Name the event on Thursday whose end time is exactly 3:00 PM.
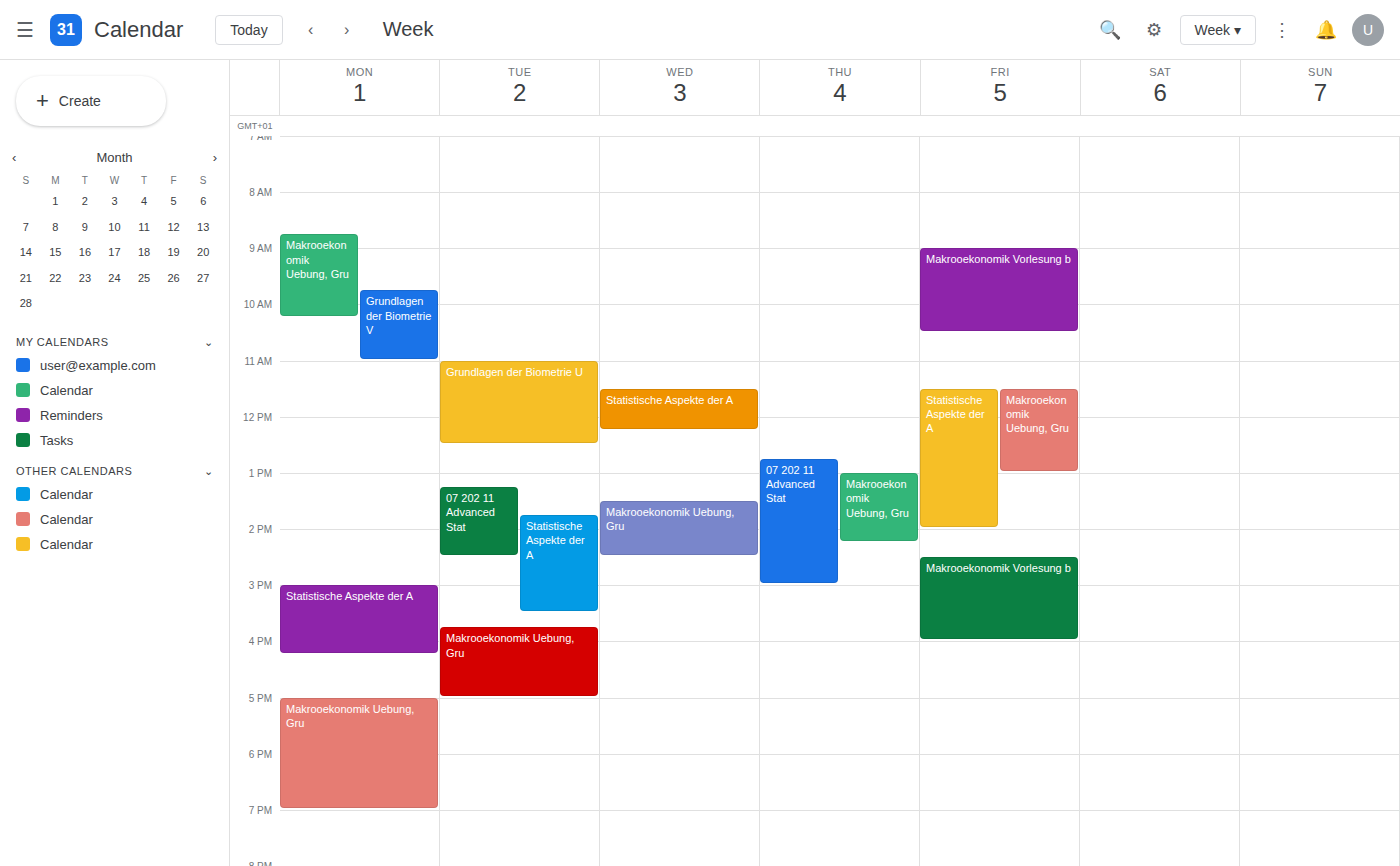
"07 202 11 Advanced Stat"